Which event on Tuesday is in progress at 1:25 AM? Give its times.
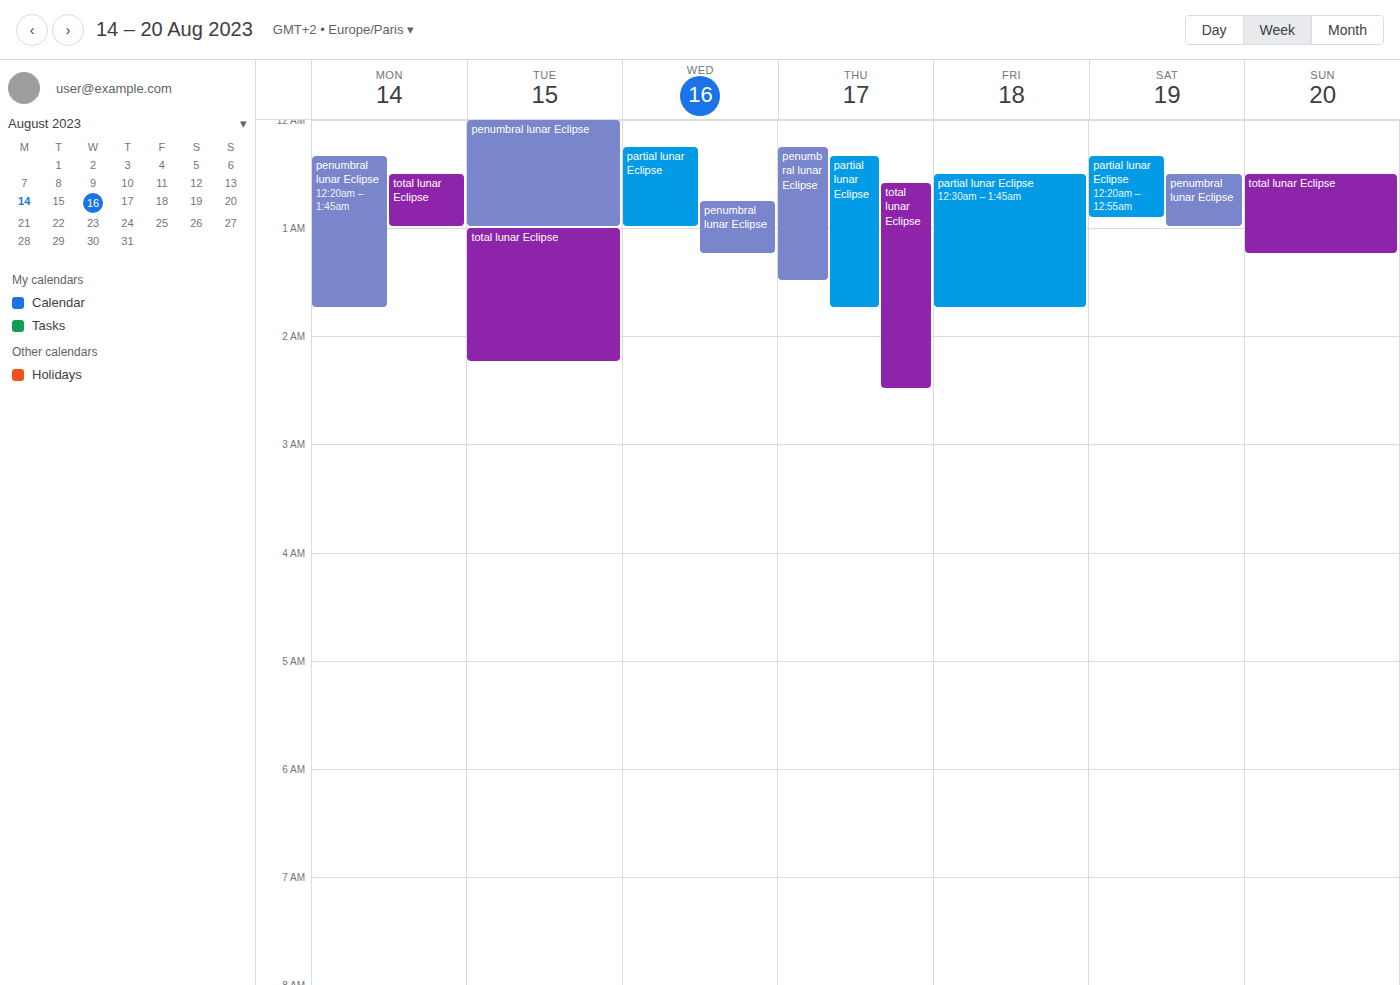
"total lunar Eclipse", 1:00 AM to 2:15 AM